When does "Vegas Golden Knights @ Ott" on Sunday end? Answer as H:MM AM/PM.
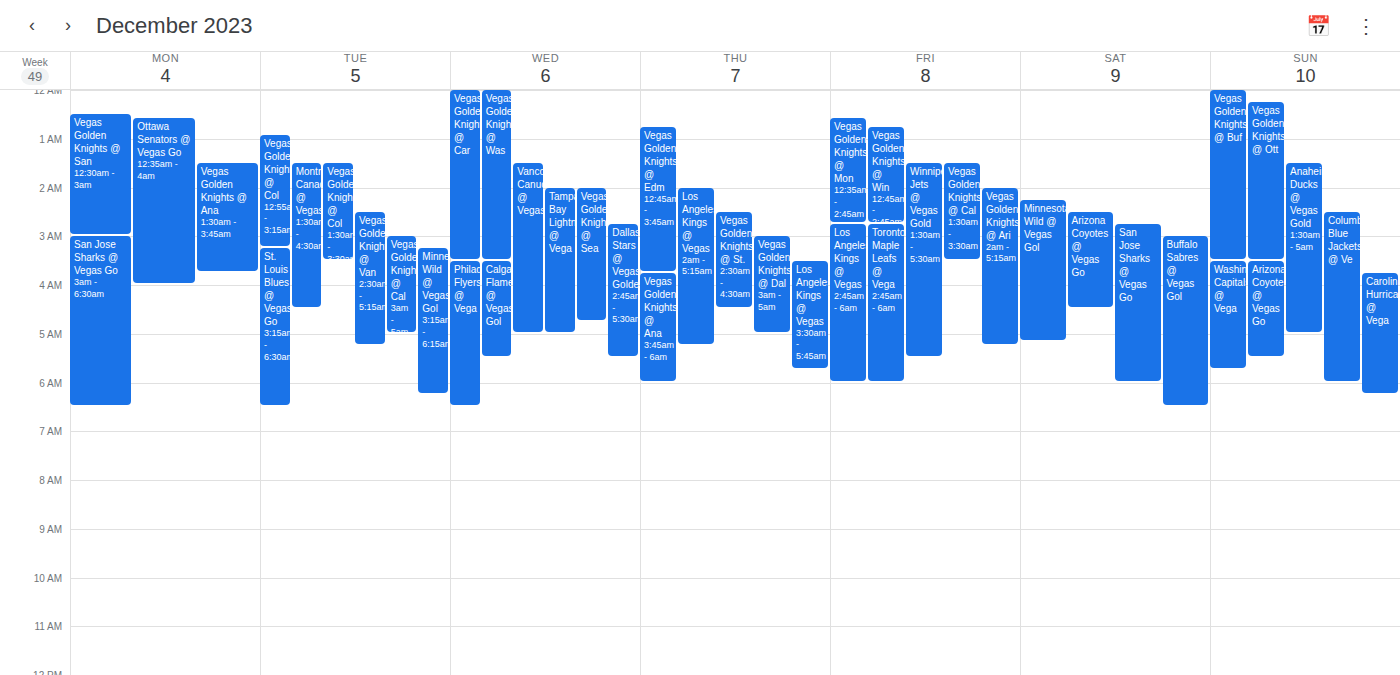
3:30 AM